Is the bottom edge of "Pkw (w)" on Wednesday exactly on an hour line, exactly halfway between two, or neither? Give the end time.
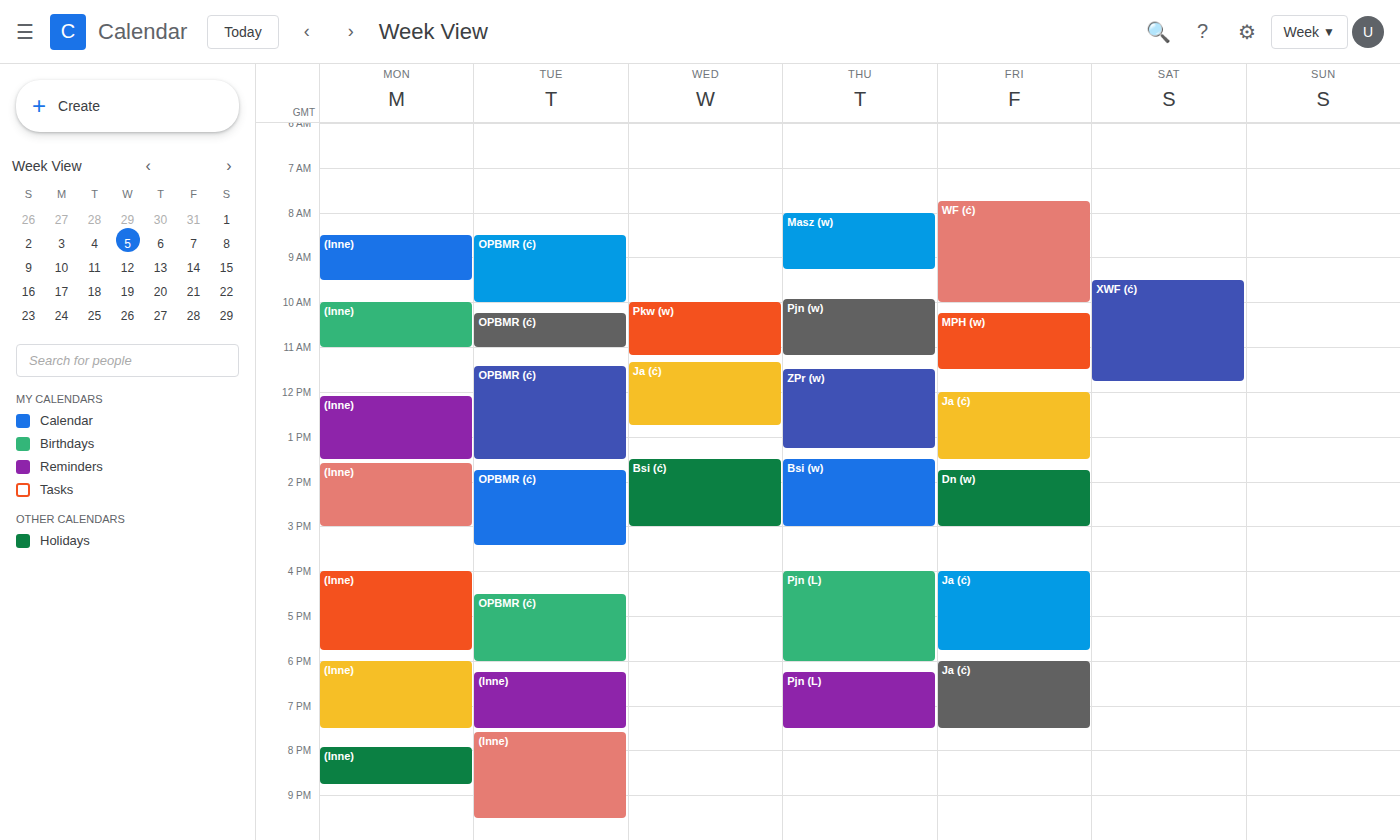
11:10 -- neither: 10 minutes below the 11:00 line and 50 minutes above the 12:00 line.